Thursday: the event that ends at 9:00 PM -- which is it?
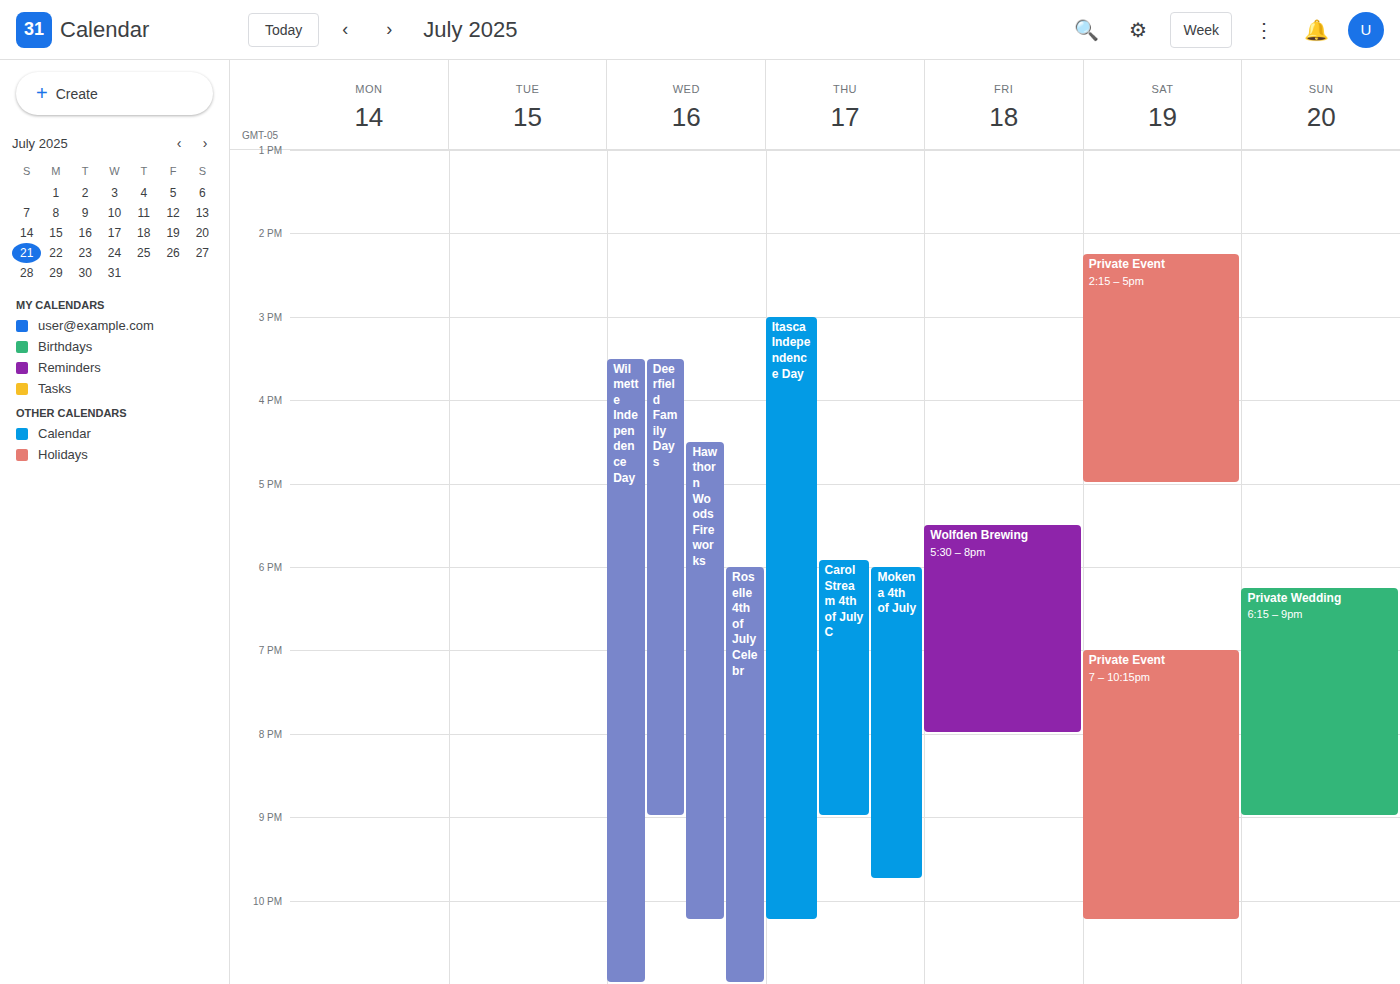
"Carol Stream 4th of July C"